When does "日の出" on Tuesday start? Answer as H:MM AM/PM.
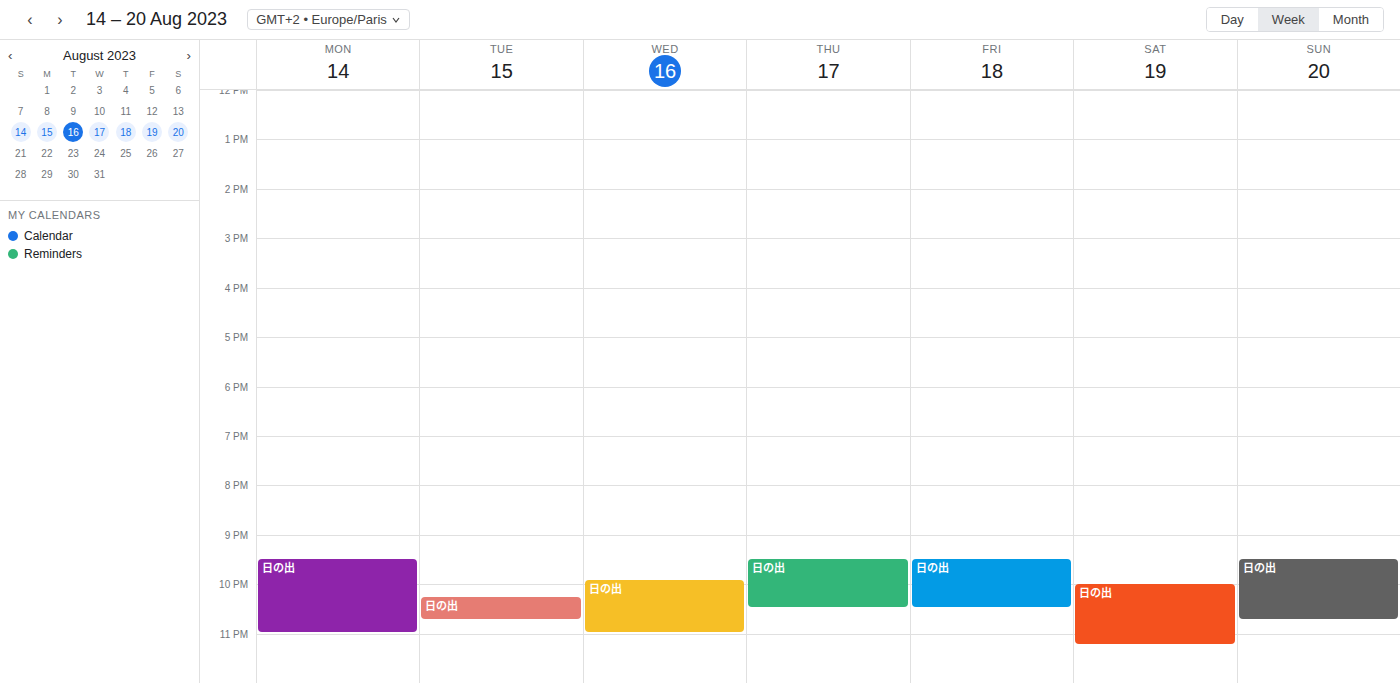
10:15 PM